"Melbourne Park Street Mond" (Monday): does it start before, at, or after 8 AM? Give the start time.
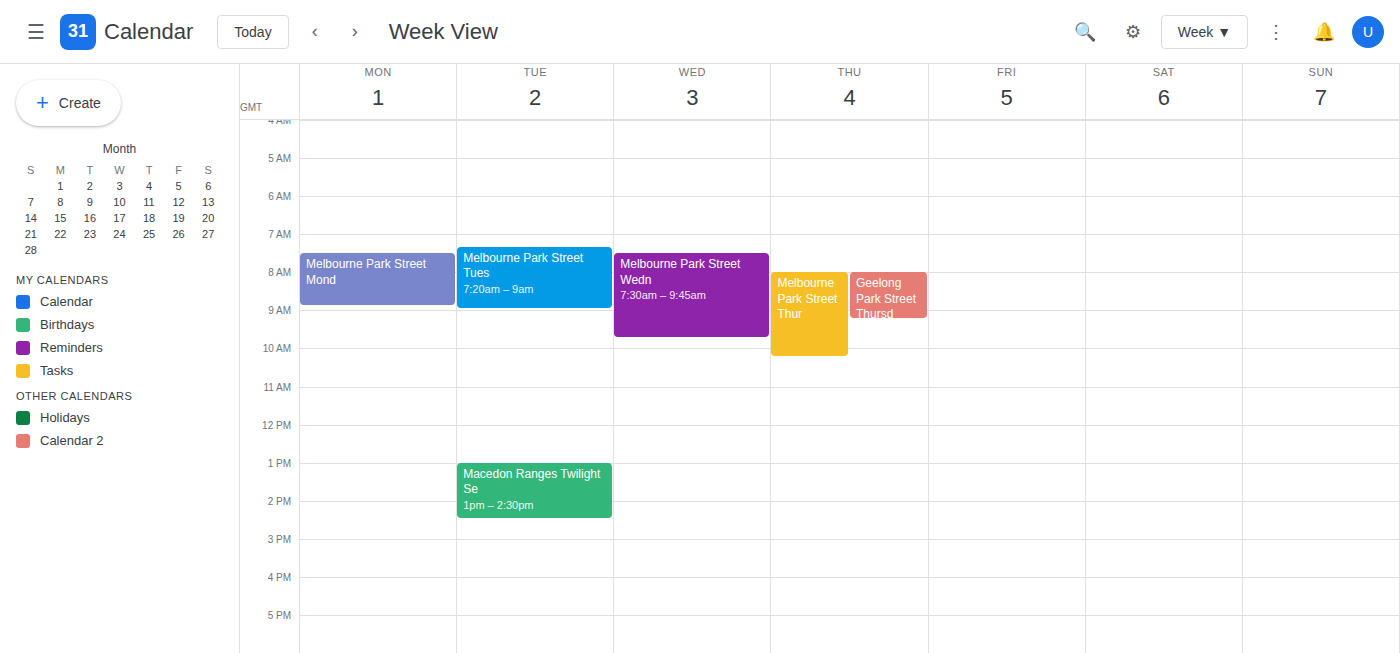
7:30 AM -- before 8 AM, 30 minutes above the 8 AM line.